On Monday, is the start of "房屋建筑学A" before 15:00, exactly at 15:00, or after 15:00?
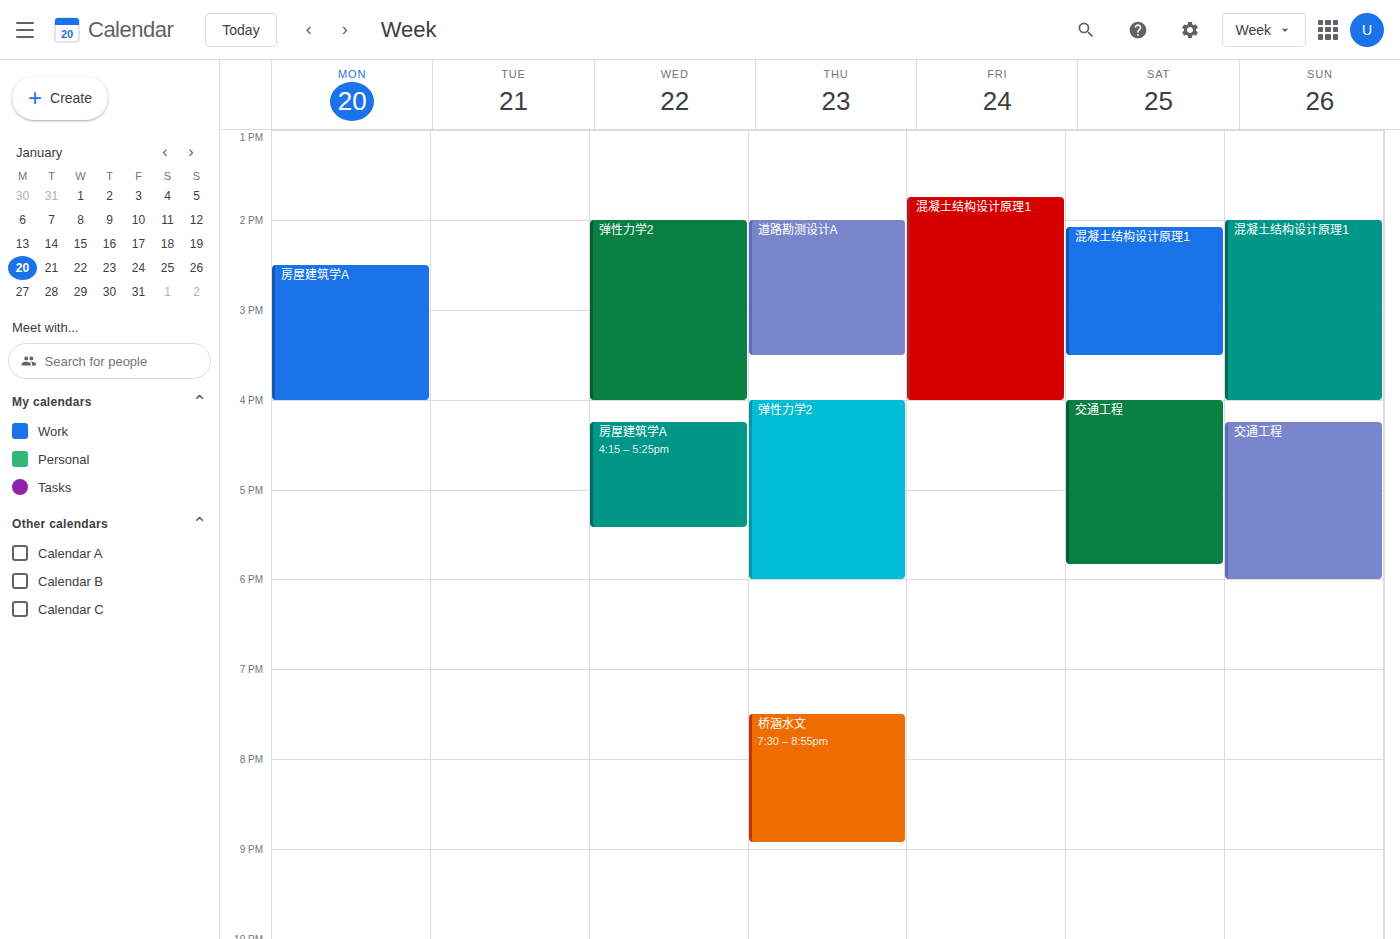
14:30 -- before 15:00, 30 minutes above the 15:00 line.